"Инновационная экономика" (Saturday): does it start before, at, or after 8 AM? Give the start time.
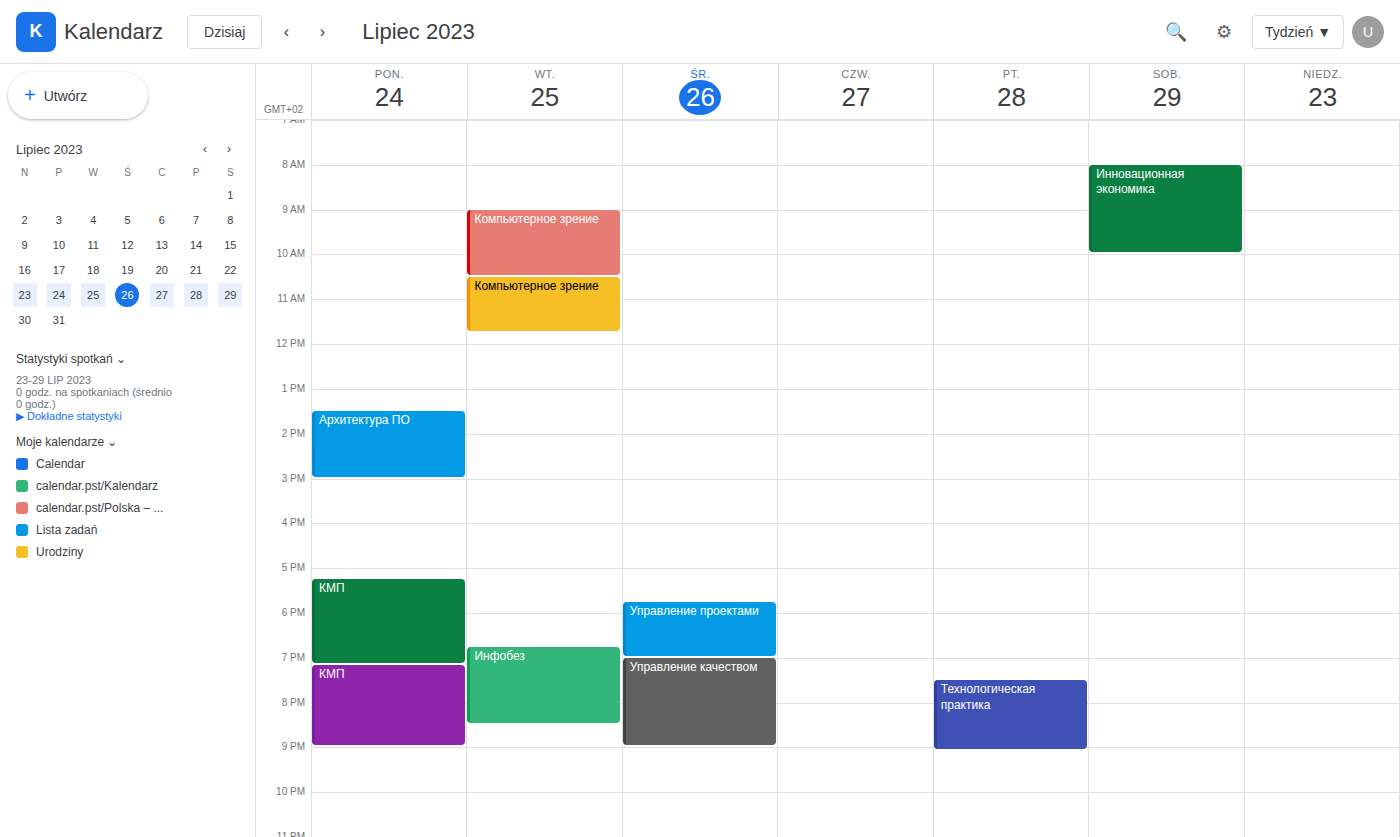
8:00 AM -- exactly at 8 AM, on the 8 AM line.